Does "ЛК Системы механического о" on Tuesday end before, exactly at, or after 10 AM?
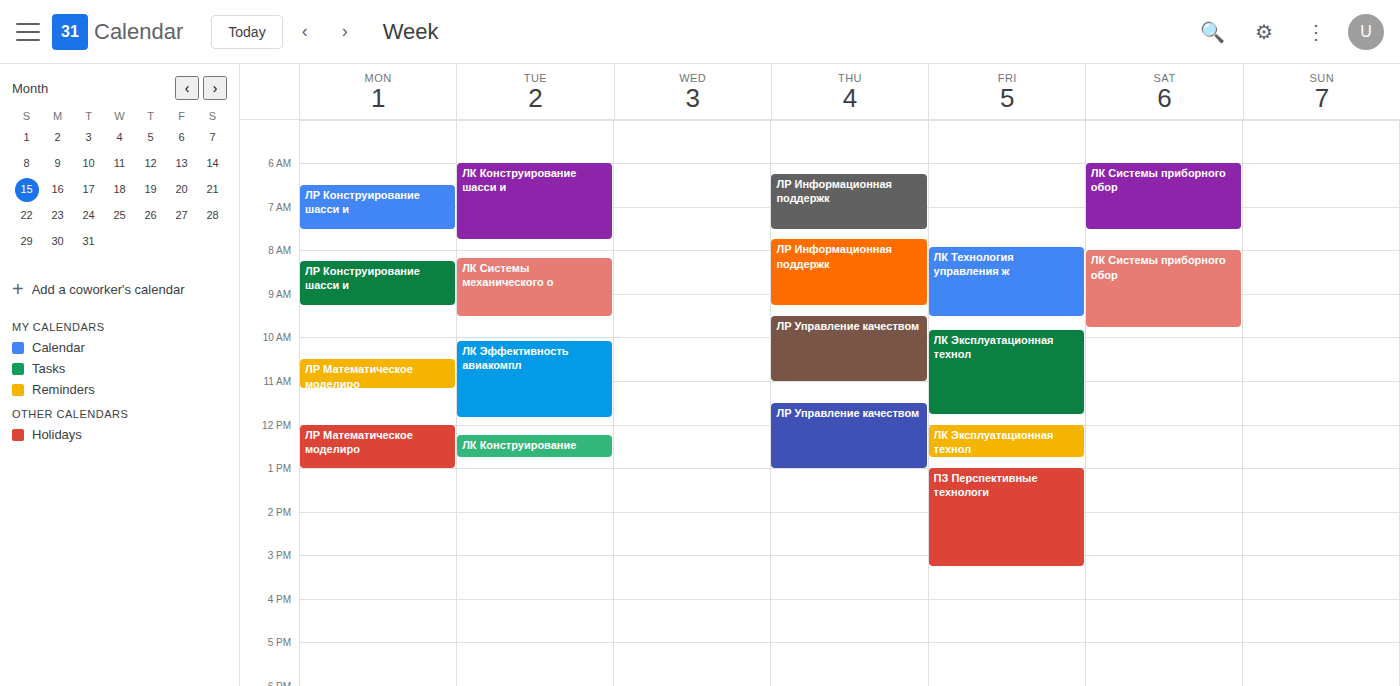
9:30 AM -- before 10 AM, 30 minutes above the 10 AM line.